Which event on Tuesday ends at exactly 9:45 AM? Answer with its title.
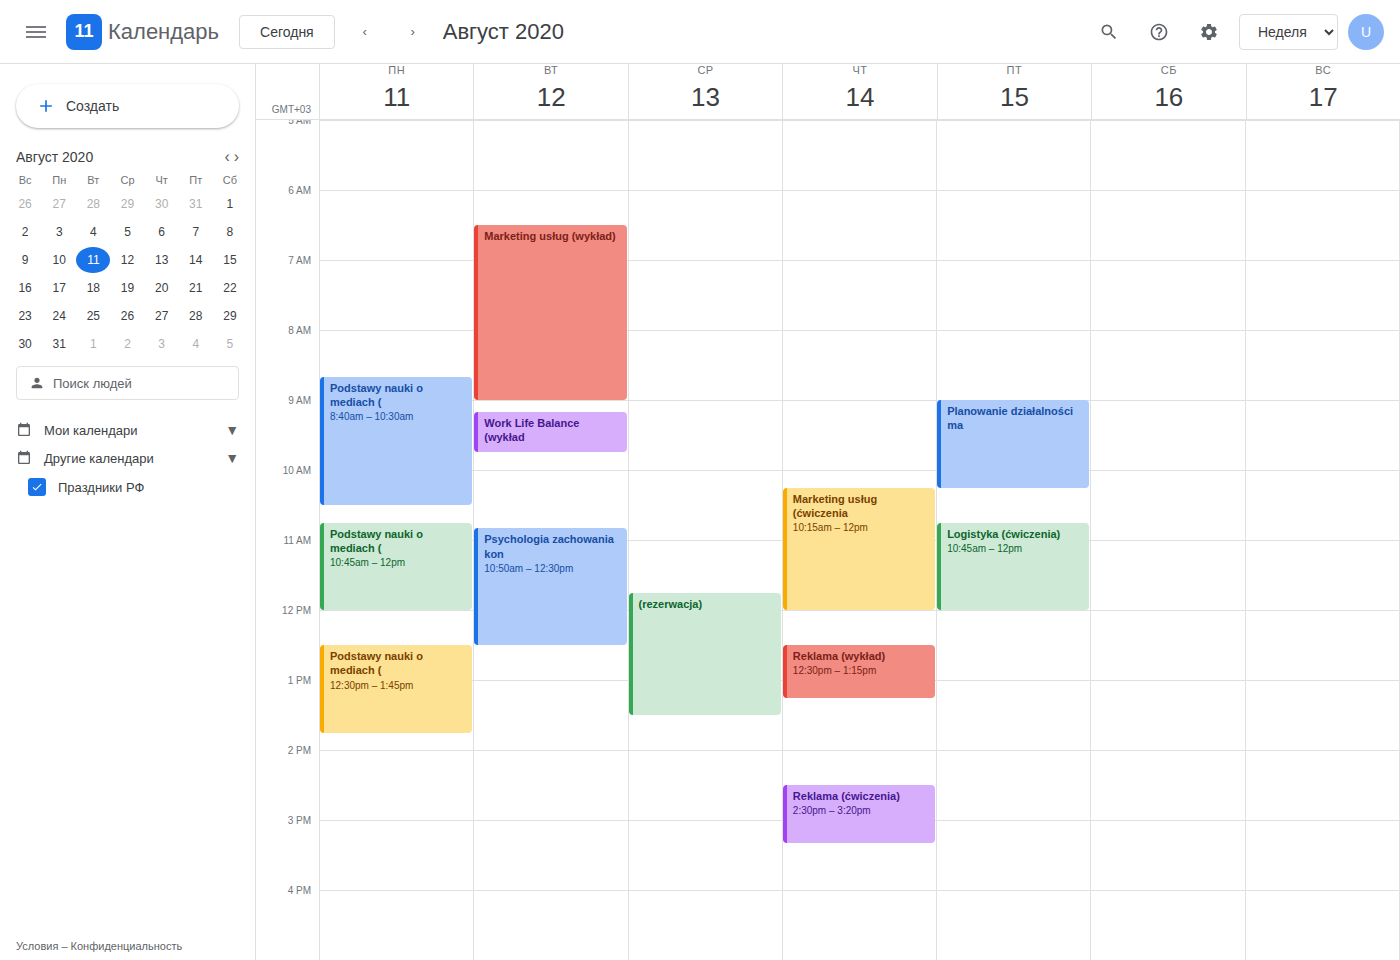
"Work Life Balance (wykład"